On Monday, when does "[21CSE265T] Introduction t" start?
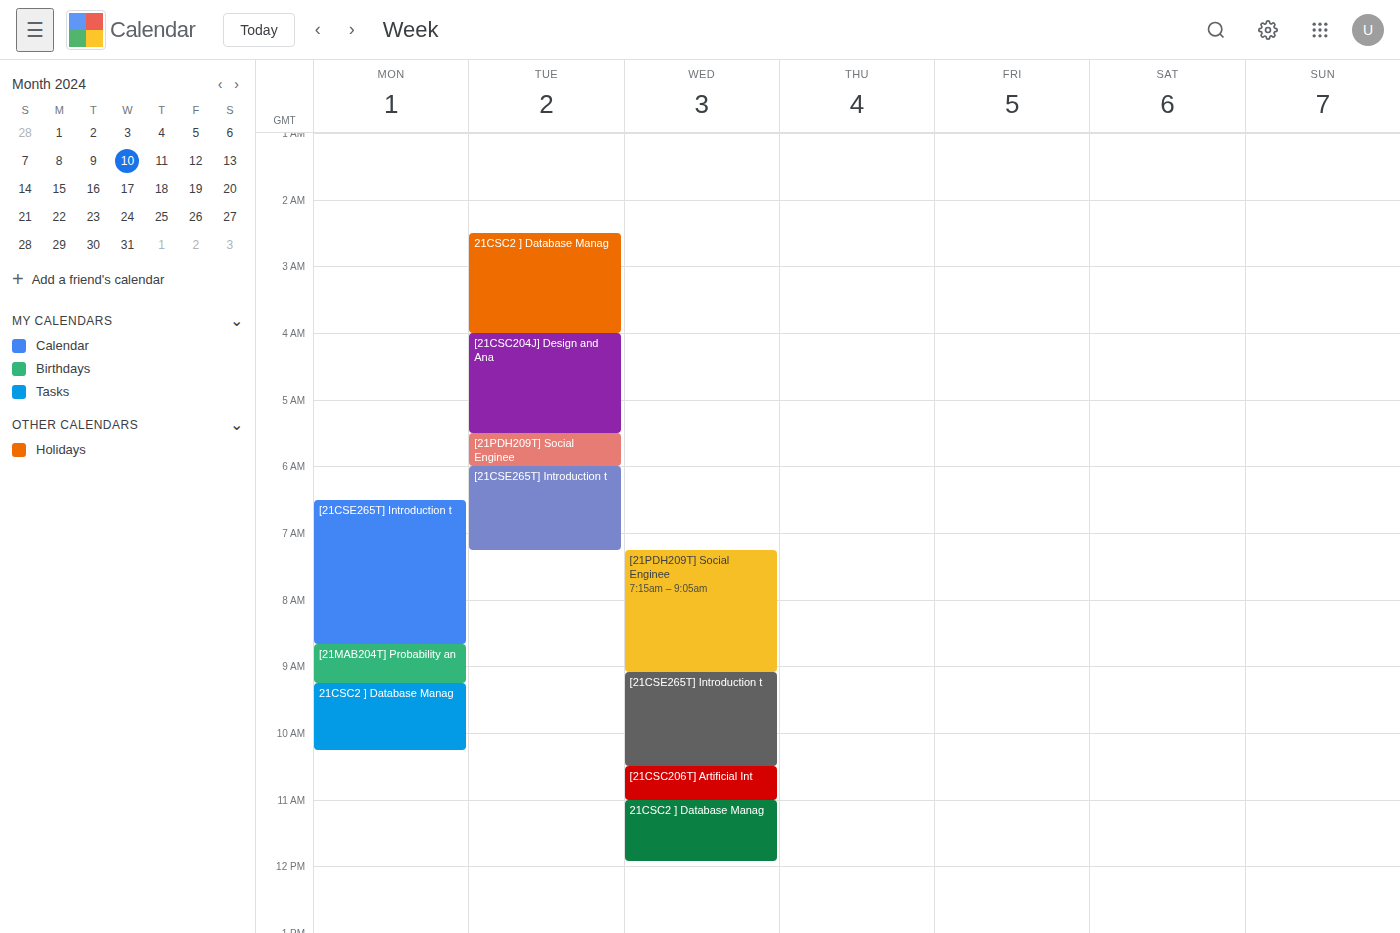
6:30 AM